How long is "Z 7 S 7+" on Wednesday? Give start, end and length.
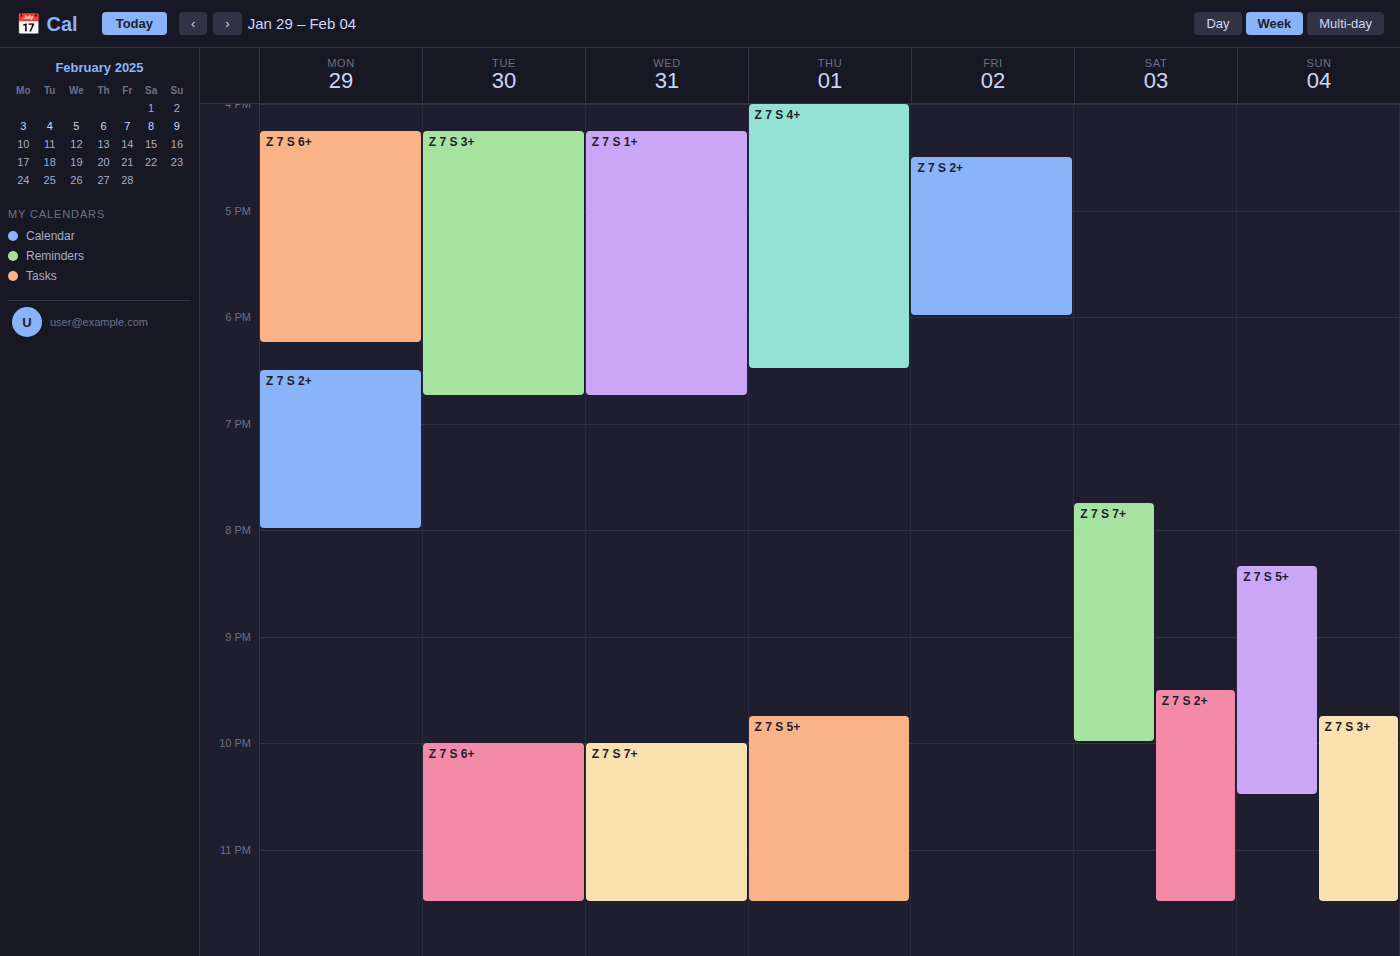
10:00 PM to 11:30 PM, 1 hour 30 minutes